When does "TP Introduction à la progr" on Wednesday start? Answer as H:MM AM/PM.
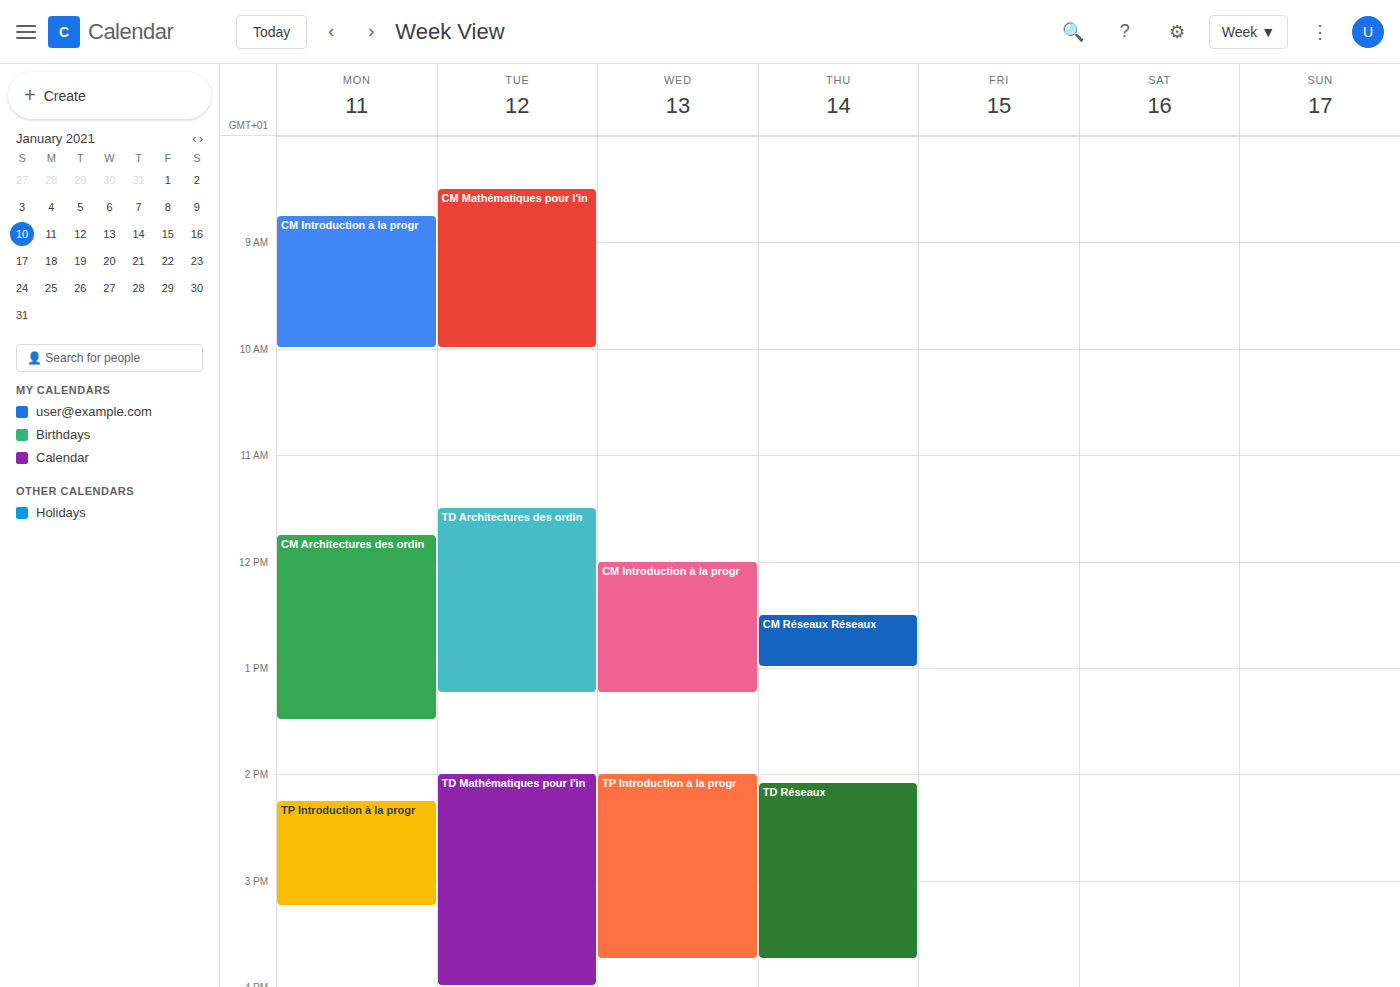
2:00 PM